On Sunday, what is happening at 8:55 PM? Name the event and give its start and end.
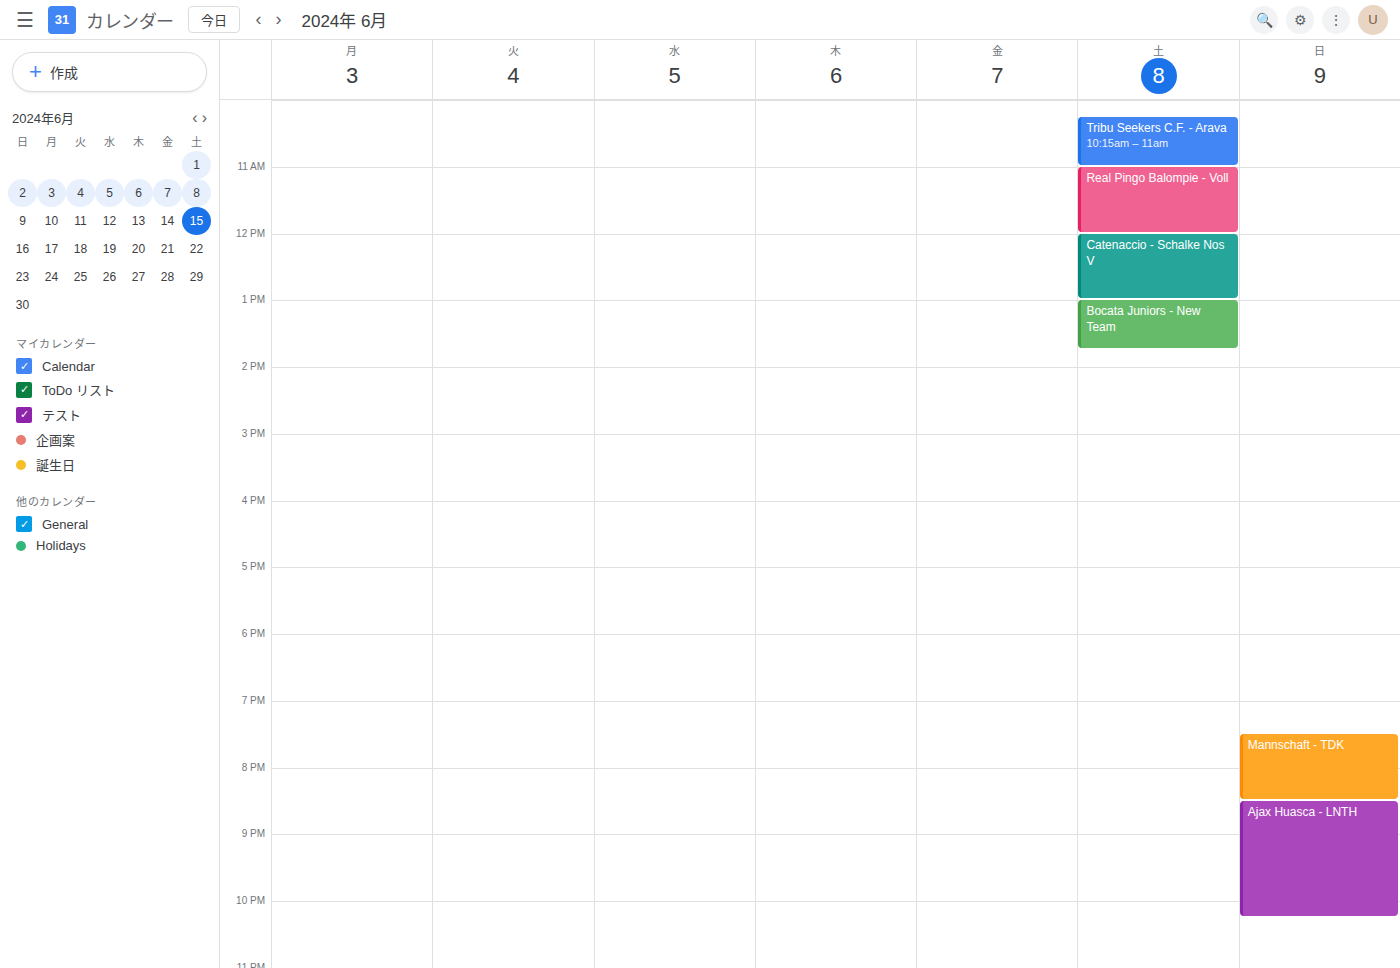
"Ajax Huasca - LNTH", 8:30 PM to 10:15 PM